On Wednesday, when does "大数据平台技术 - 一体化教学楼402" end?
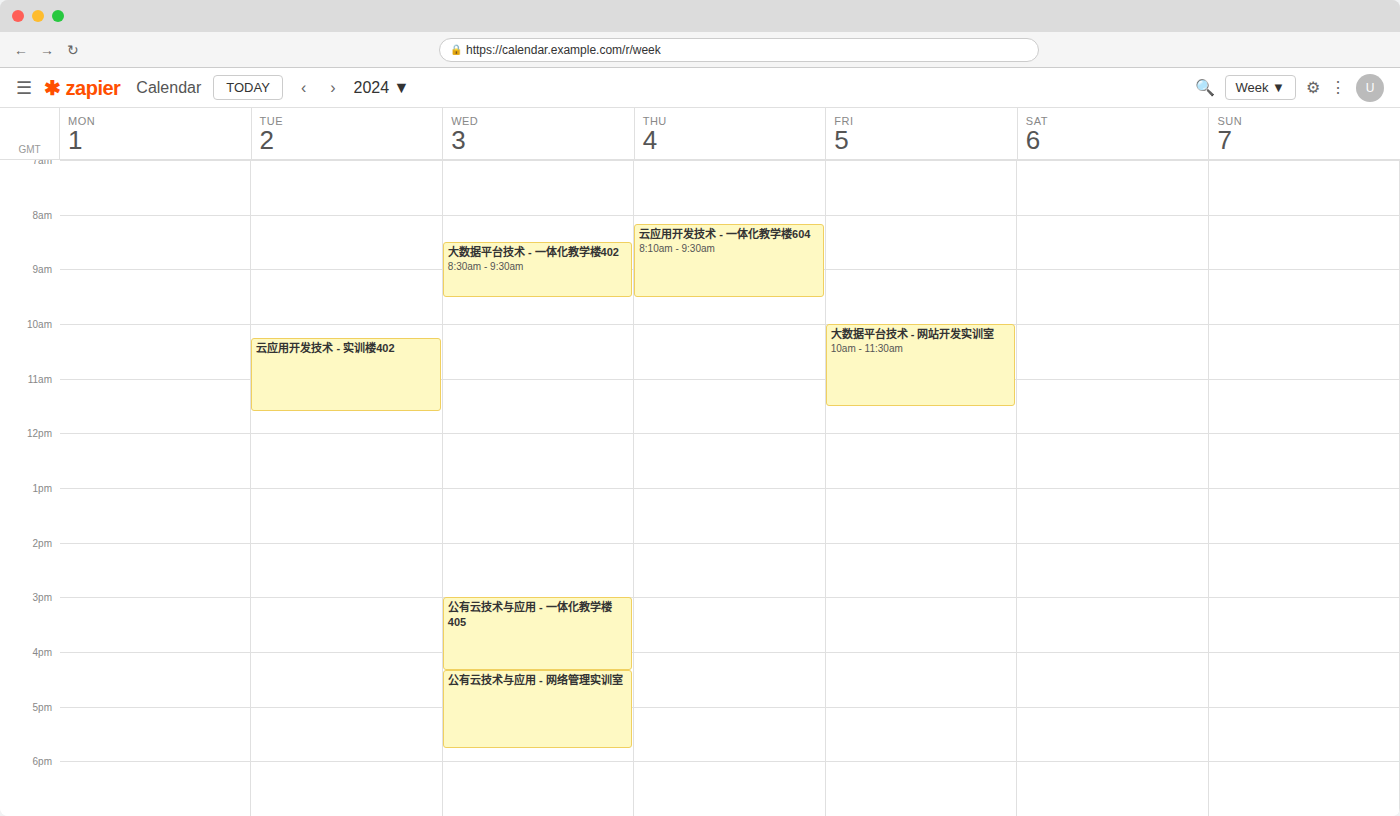
9:30 AM